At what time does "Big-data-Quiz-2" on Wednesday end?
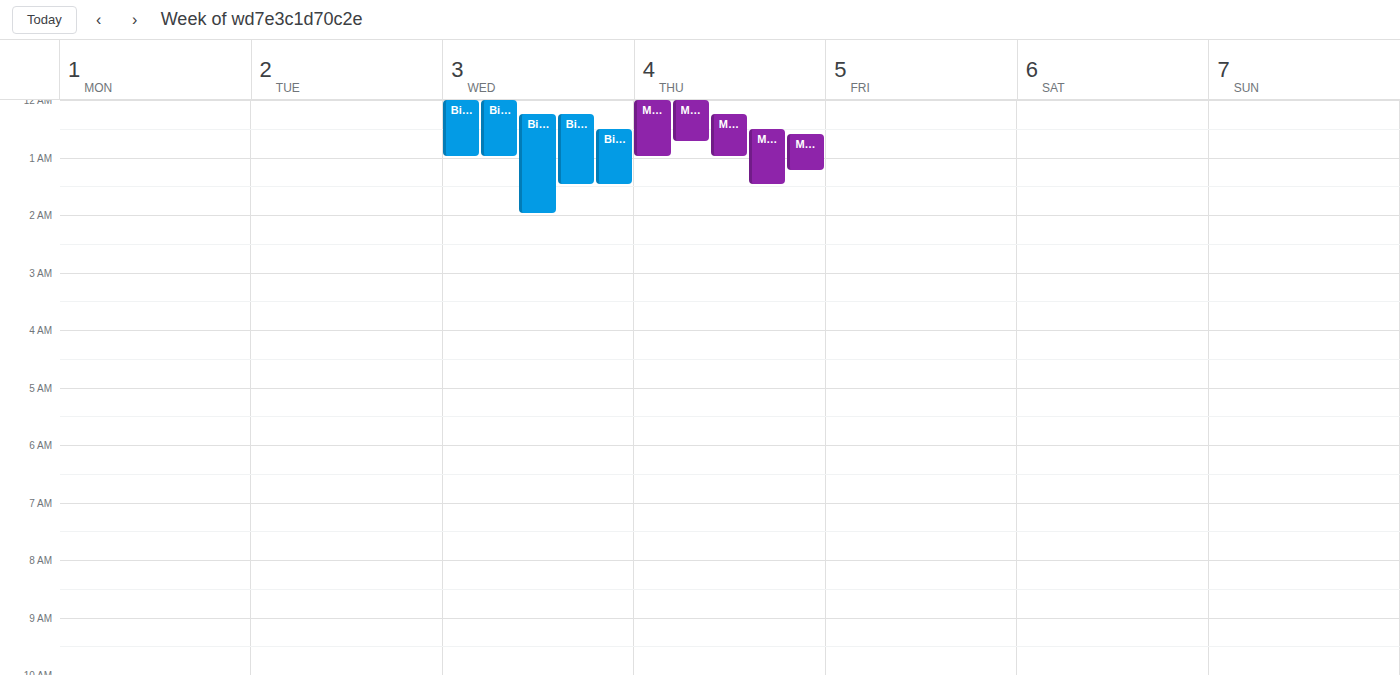
1:00 AM